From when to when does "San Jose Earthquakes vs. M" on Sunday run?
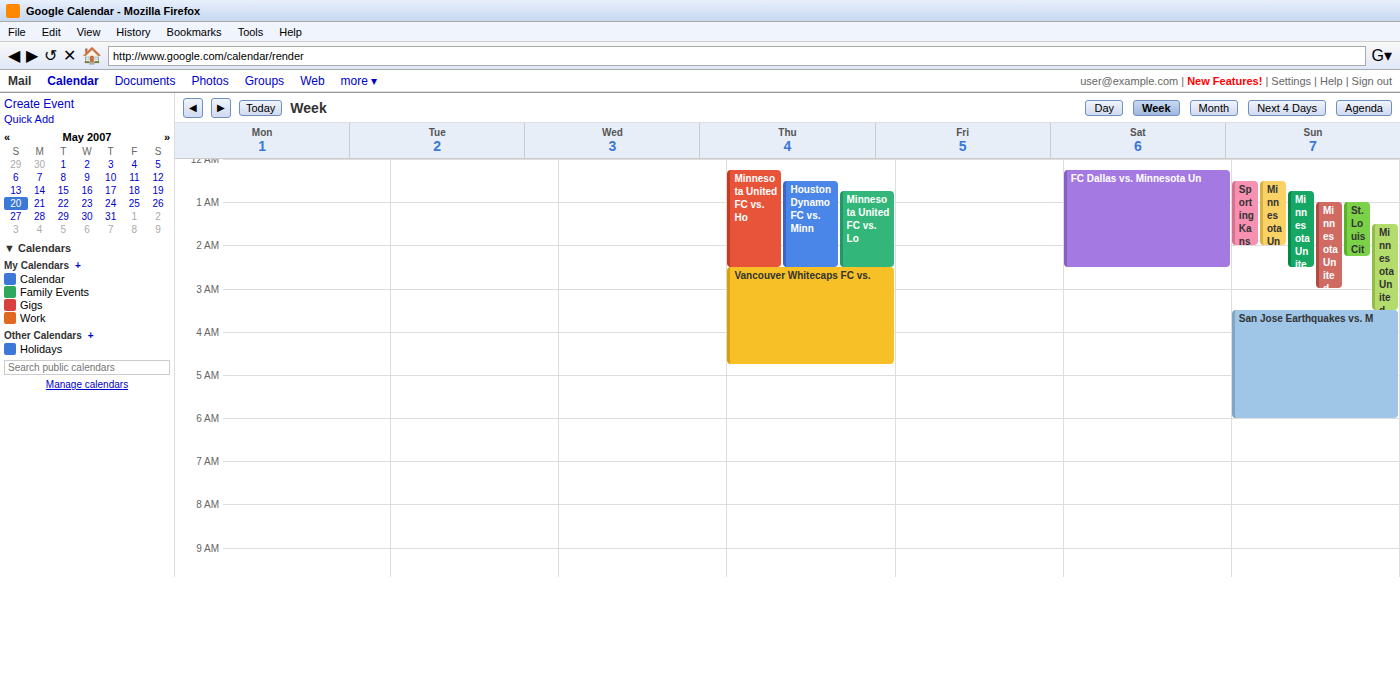
3:30 AM to 6:00 AM